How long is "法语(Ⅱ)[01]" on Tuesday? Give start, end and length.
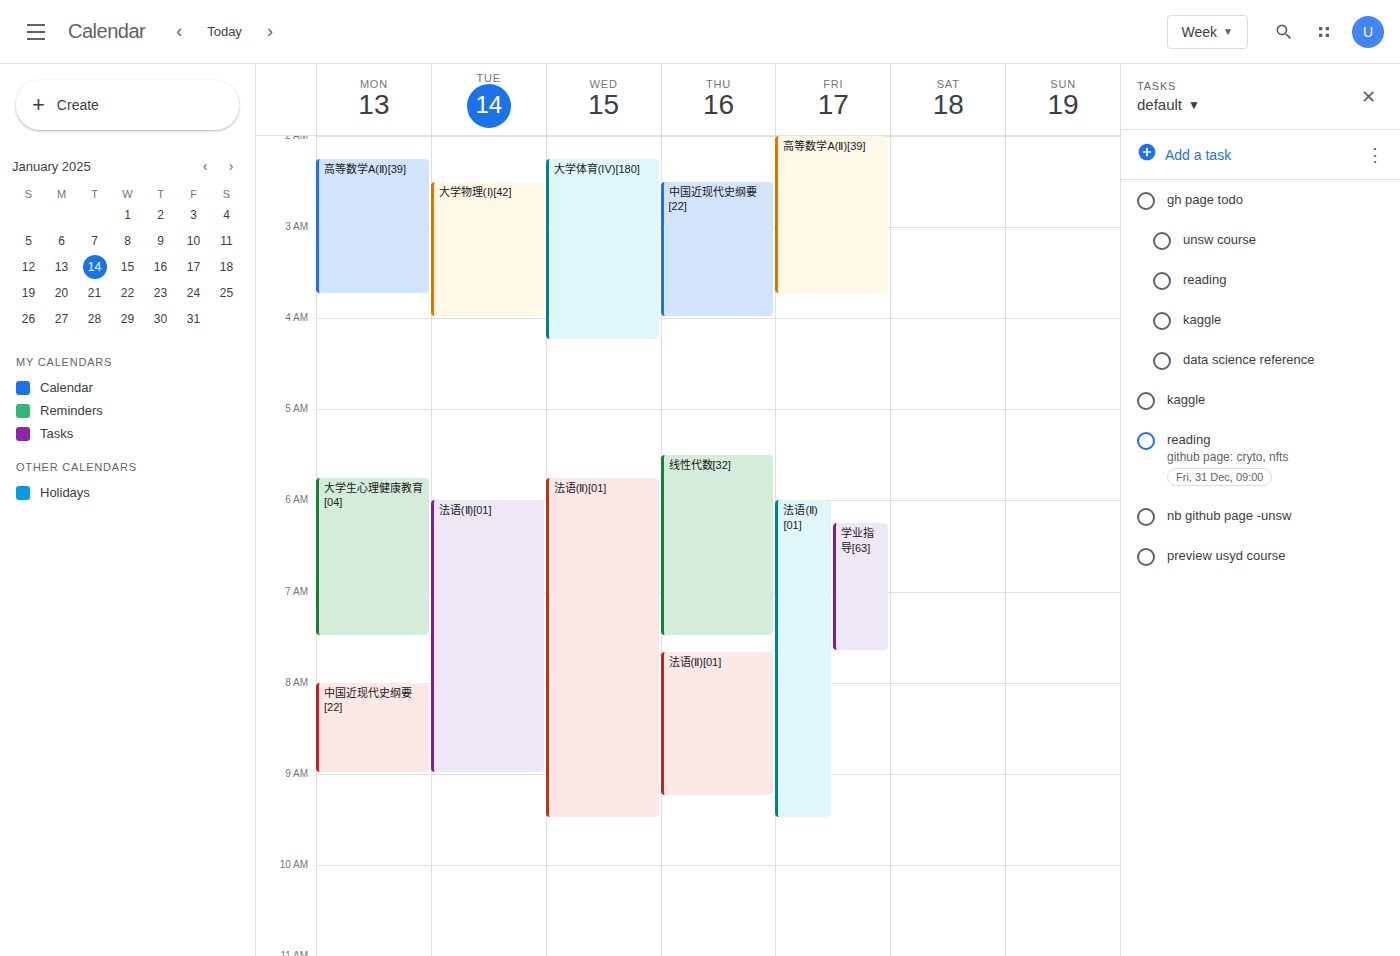
6:00 AM to 9:00 AM, 3 hours